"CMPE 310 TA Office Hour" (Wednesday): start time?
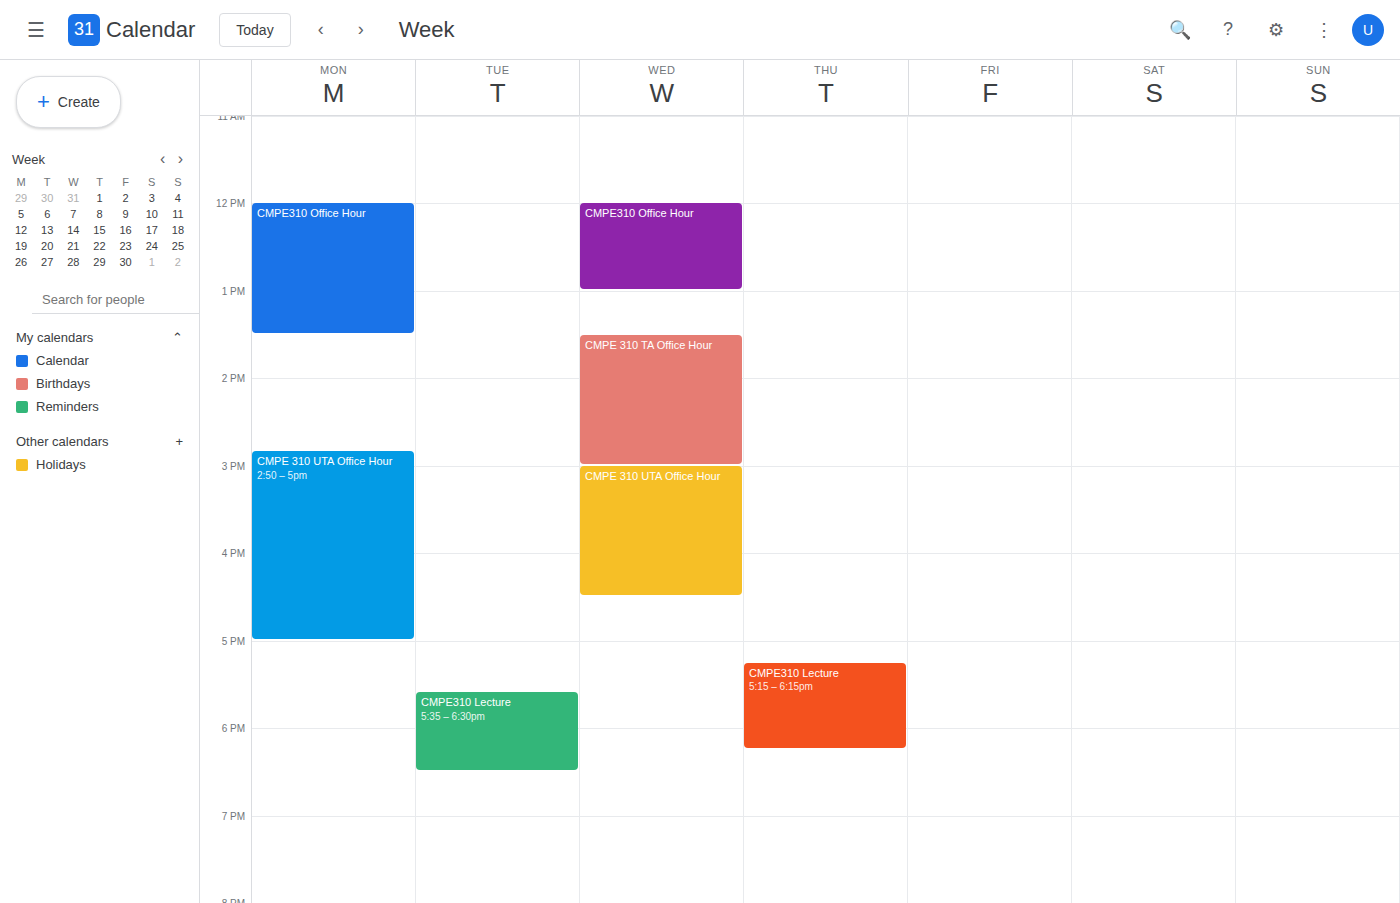
1:30 PM